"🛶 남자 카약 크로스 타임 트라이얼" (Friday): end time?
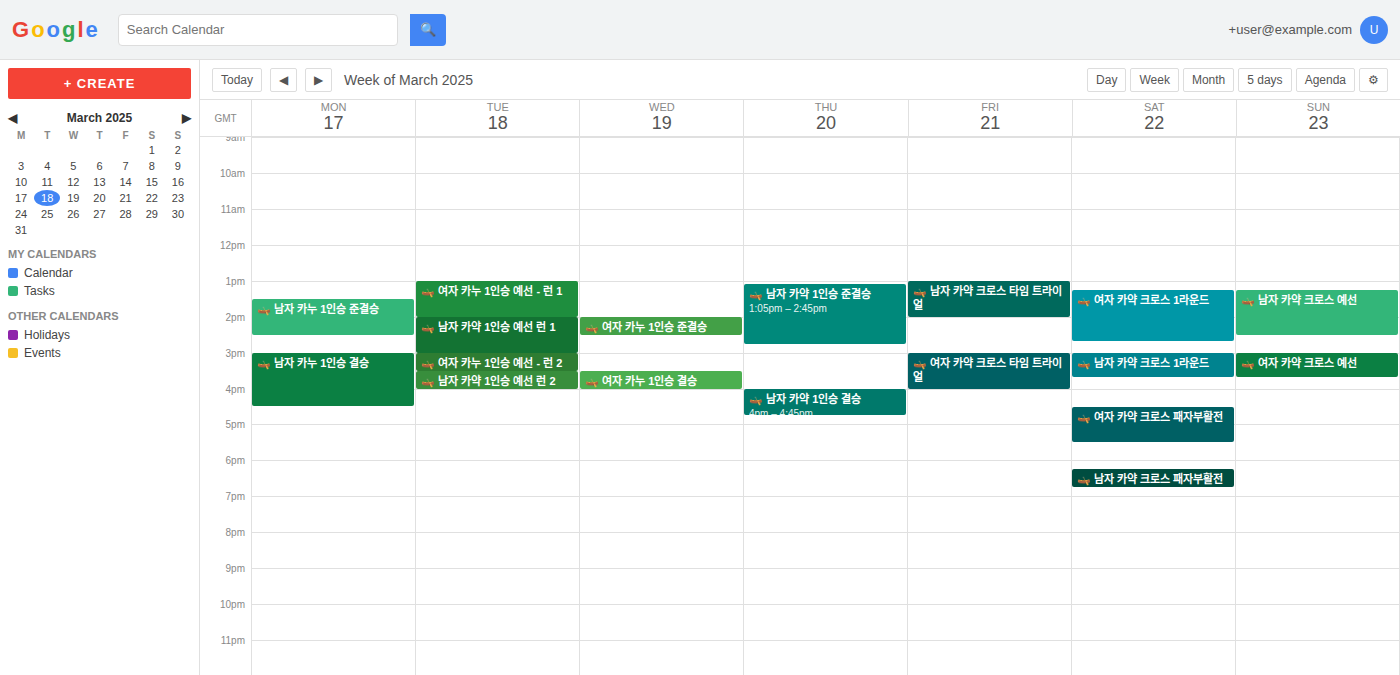
2:00 PM